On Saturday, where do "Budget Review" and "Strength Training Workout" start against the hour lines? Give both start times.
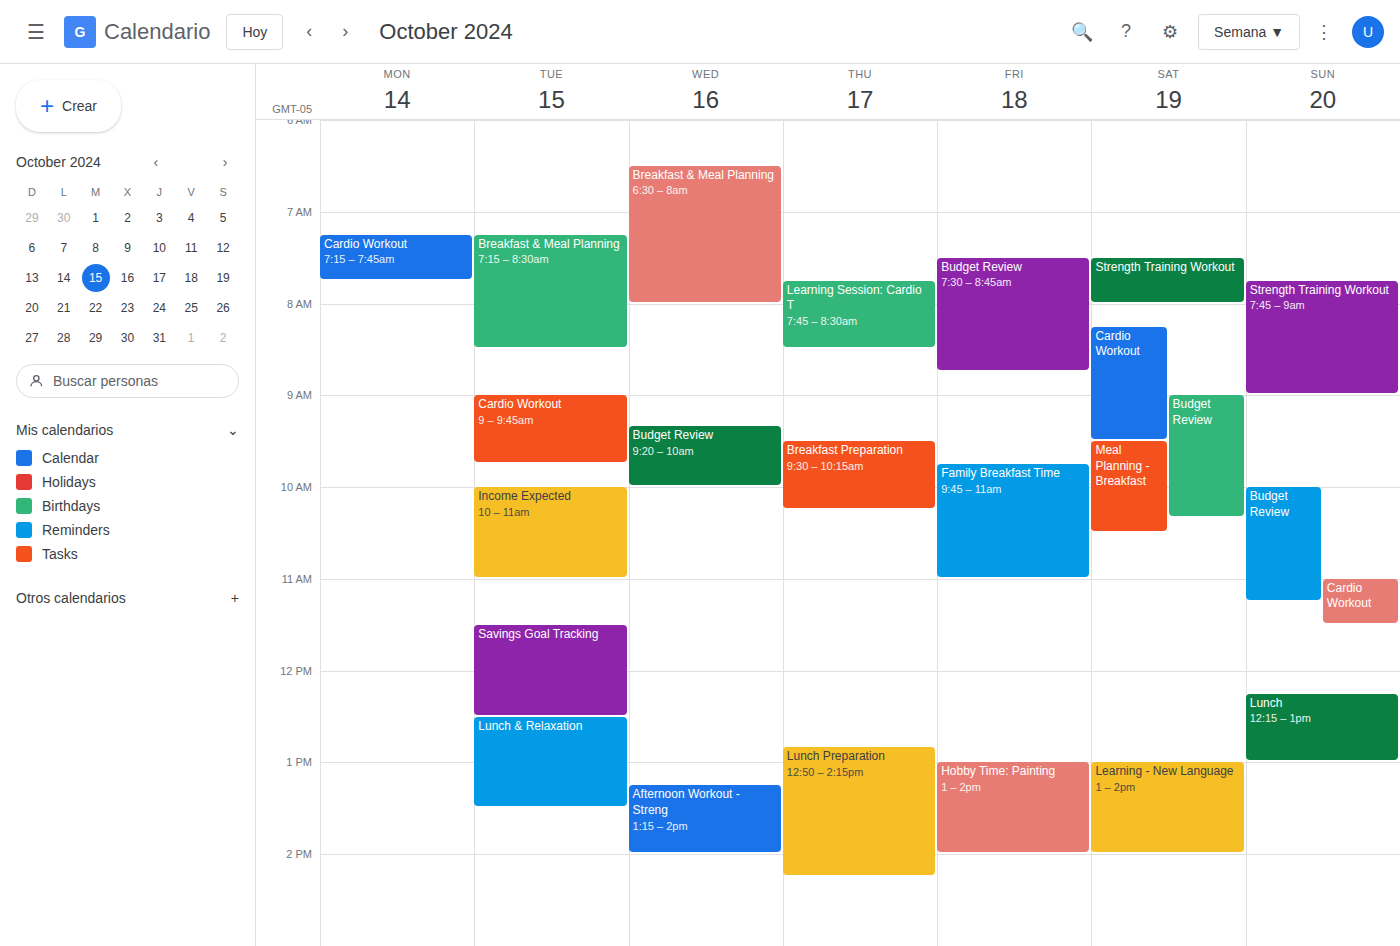
"Budget Review": 09:00, exactly on the 09:00 line. "Strength Training Workout": 07:30, halfway between the 07:00 and 08:00 lines.